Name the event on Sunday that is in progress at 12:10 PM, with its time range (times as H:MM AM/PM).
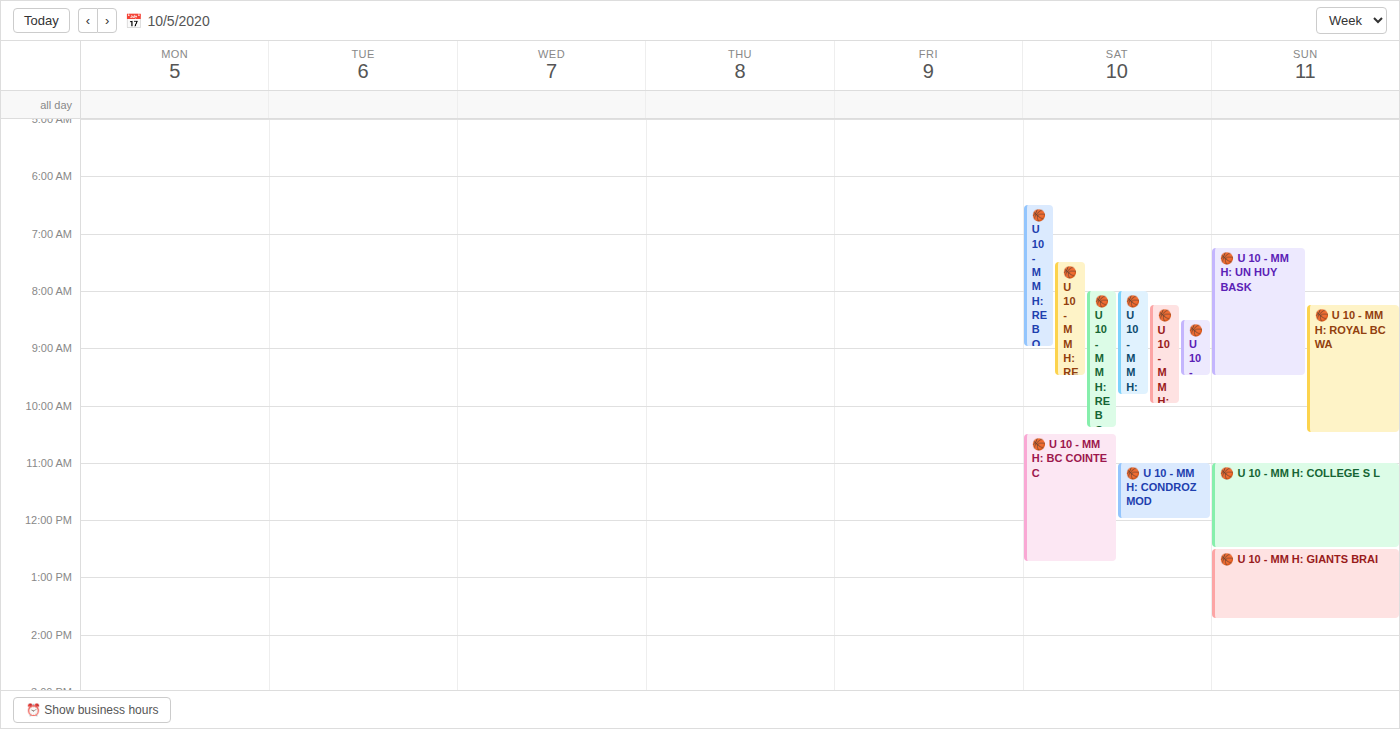
"🏀 U 10 - MM H: COLLEGE S L", 11:00 AM to 12:30 PM